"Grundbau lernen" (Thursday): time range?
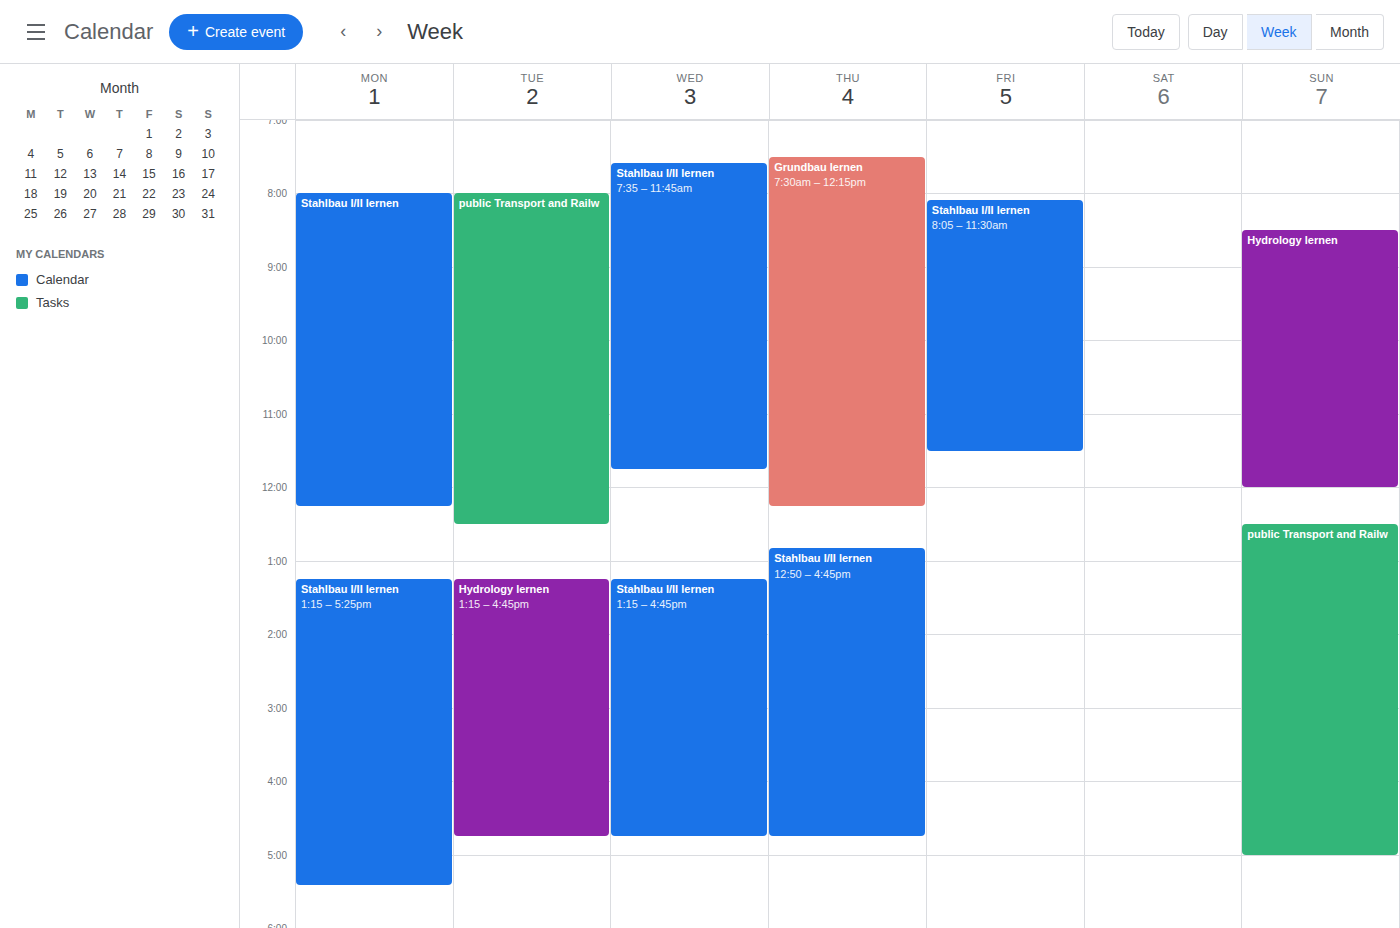
7:30 AM to 12:15 PM